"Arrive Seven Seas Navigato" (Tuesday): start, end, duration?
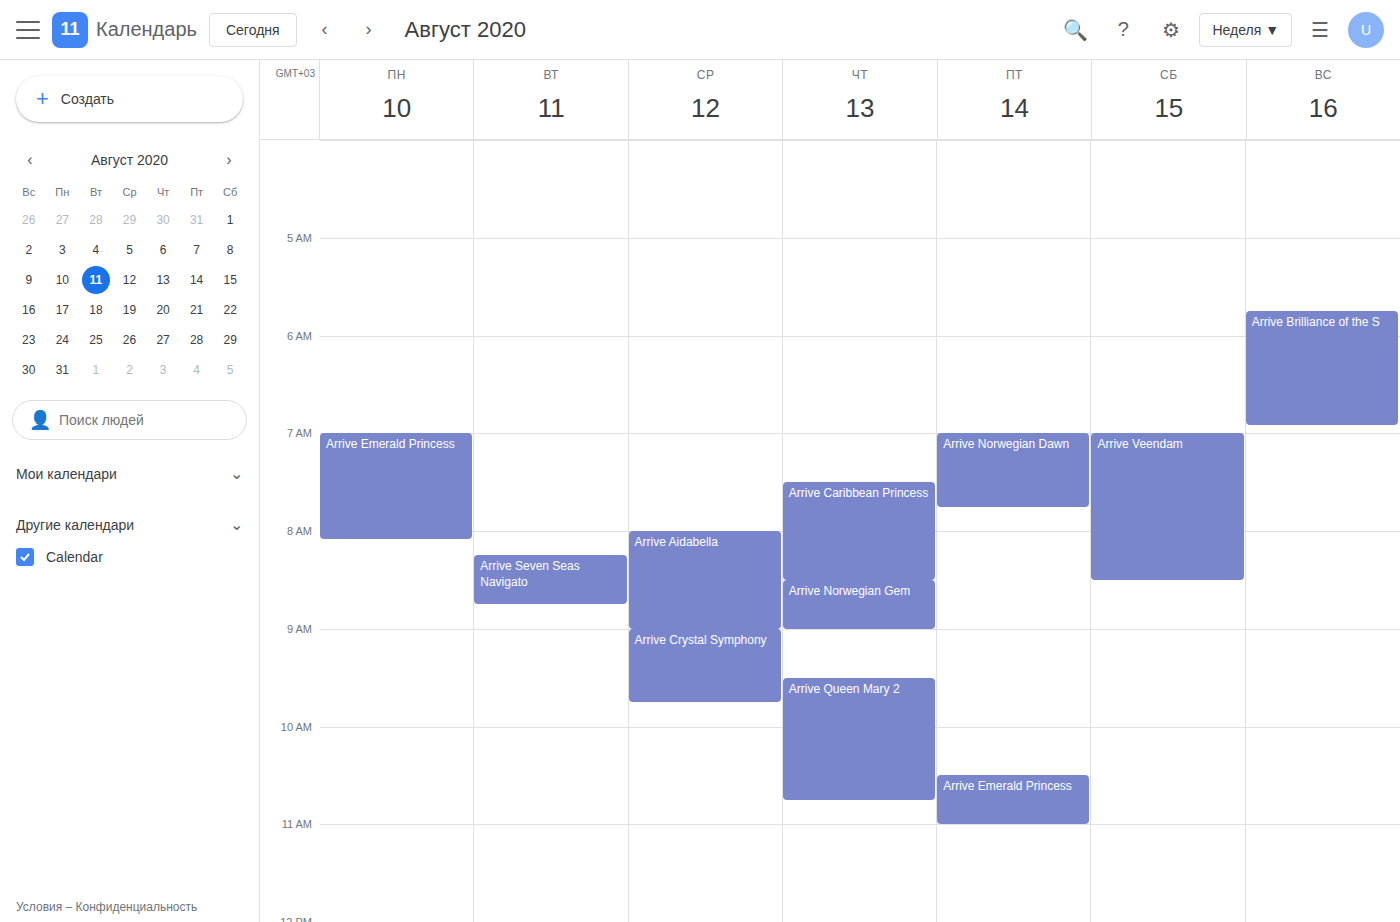
8:15 AM to 8:45 AM, 30 minutes